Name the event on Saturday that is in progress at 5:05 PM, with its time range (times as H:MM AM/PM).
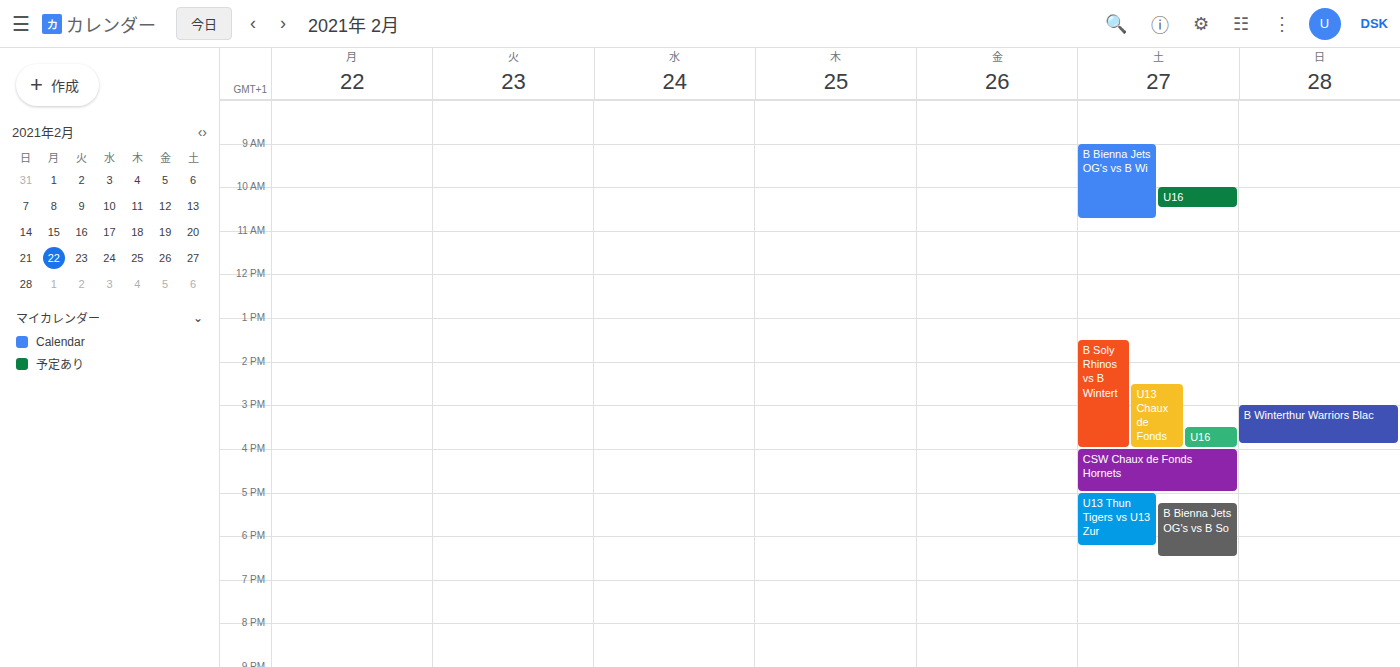
"U13 Thun Tigers vs U13 Zur", 5:00 PM to 6:15 PM